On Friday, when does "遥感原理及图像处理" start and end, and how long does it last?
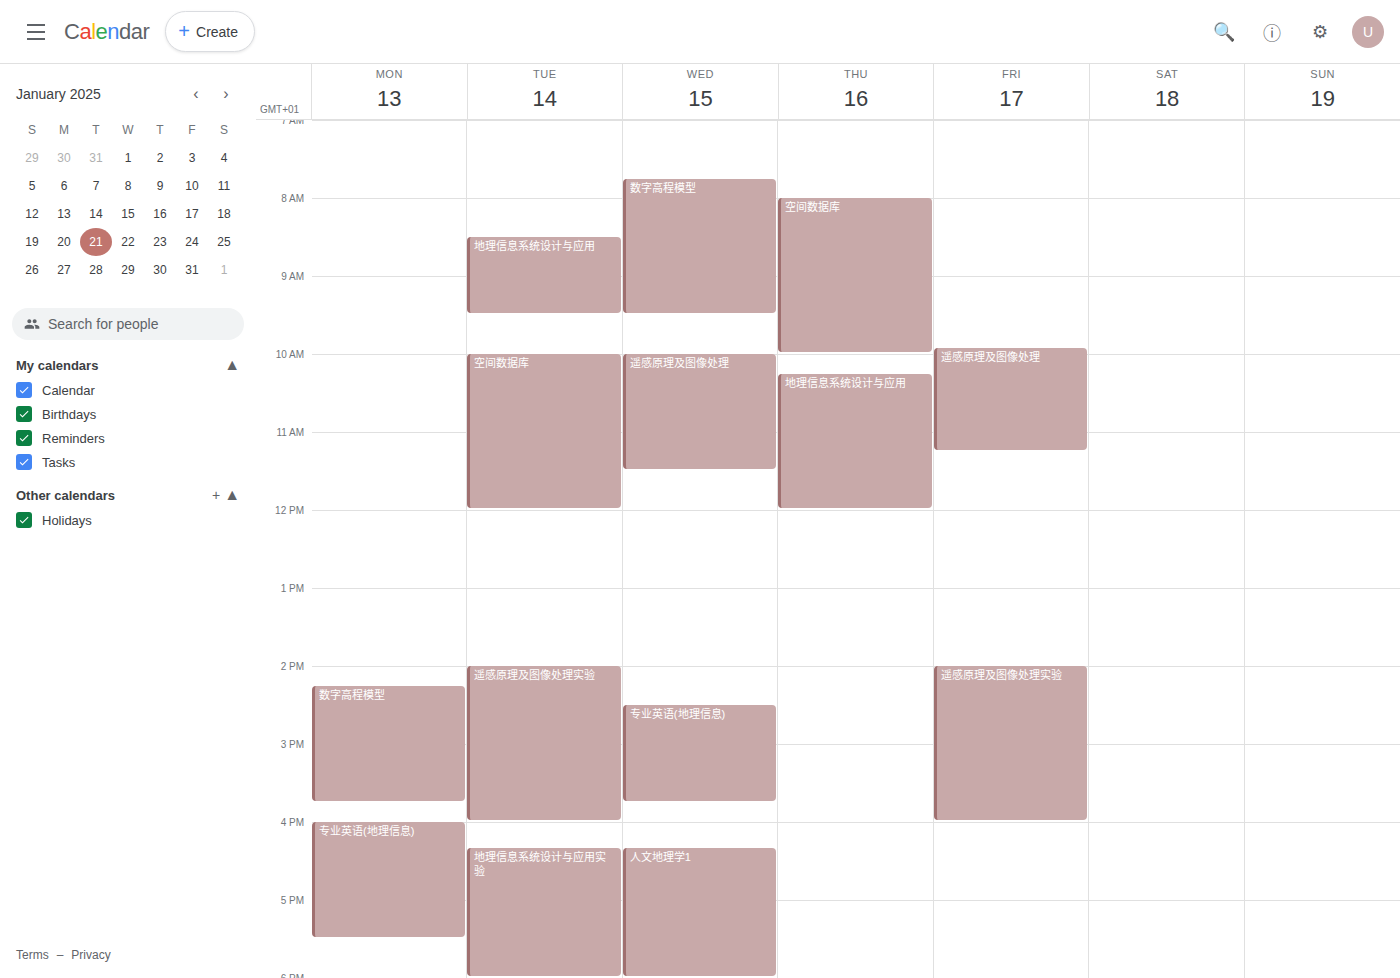
09:55 to 11:15, 1 hour 20 minutes